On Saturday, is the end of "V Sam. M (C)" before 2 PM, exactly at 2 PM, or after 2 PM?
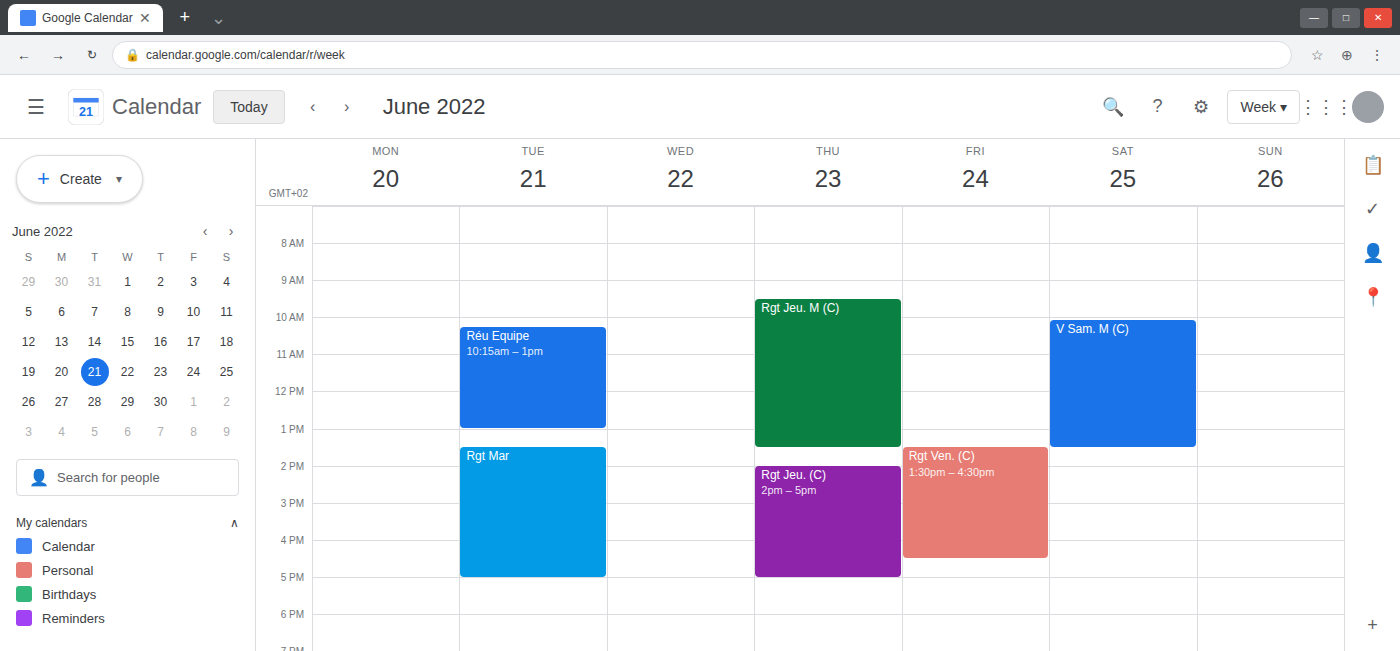
1:30 PM -- before 2 PM, 30 minutes above the 2 PM line.